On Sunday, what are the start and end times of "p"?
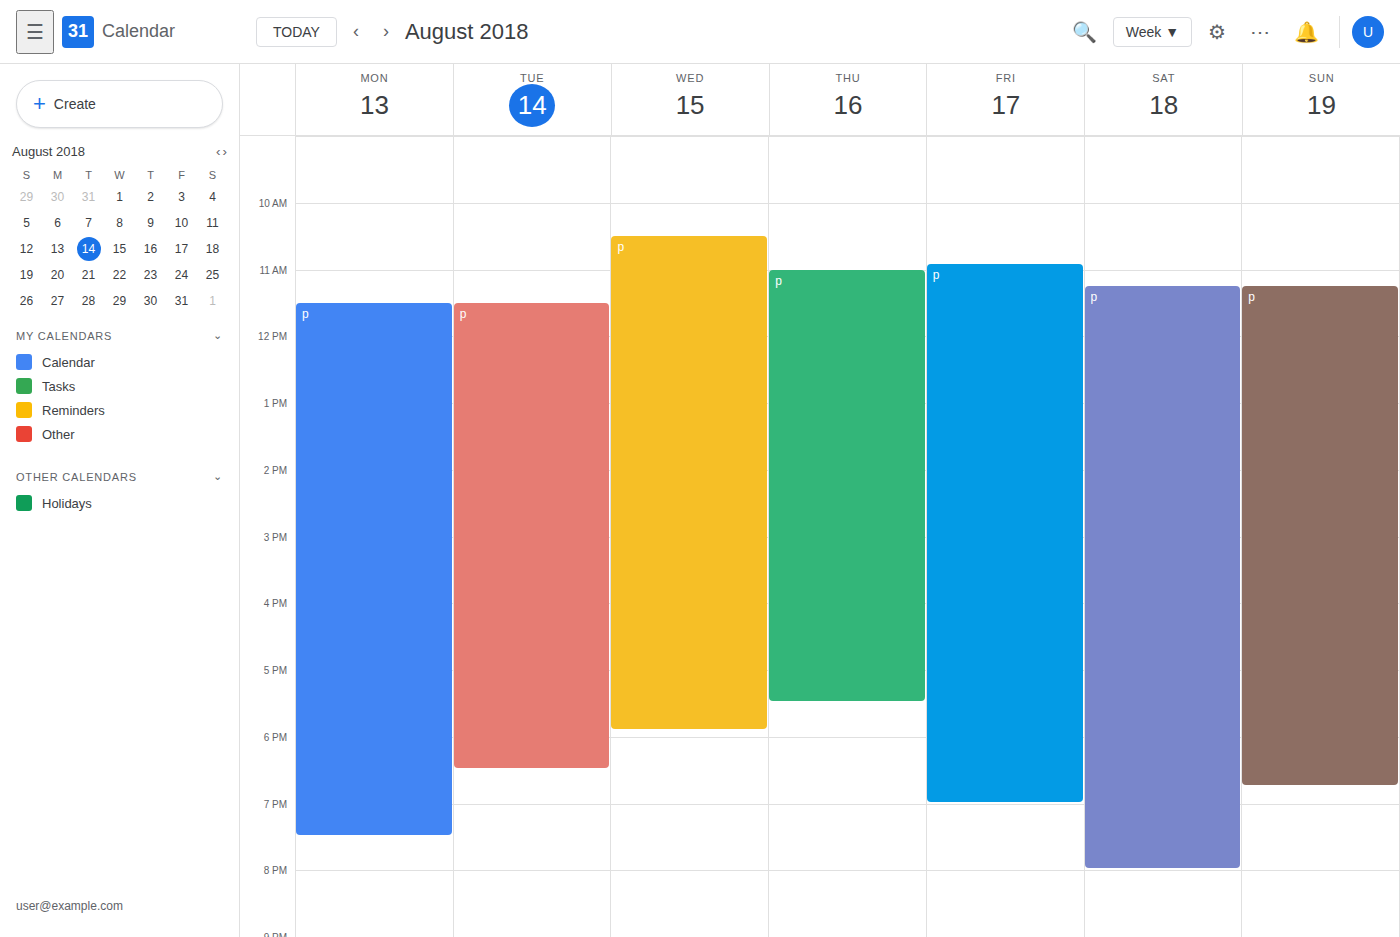
11:15 AM to 6:45 PM